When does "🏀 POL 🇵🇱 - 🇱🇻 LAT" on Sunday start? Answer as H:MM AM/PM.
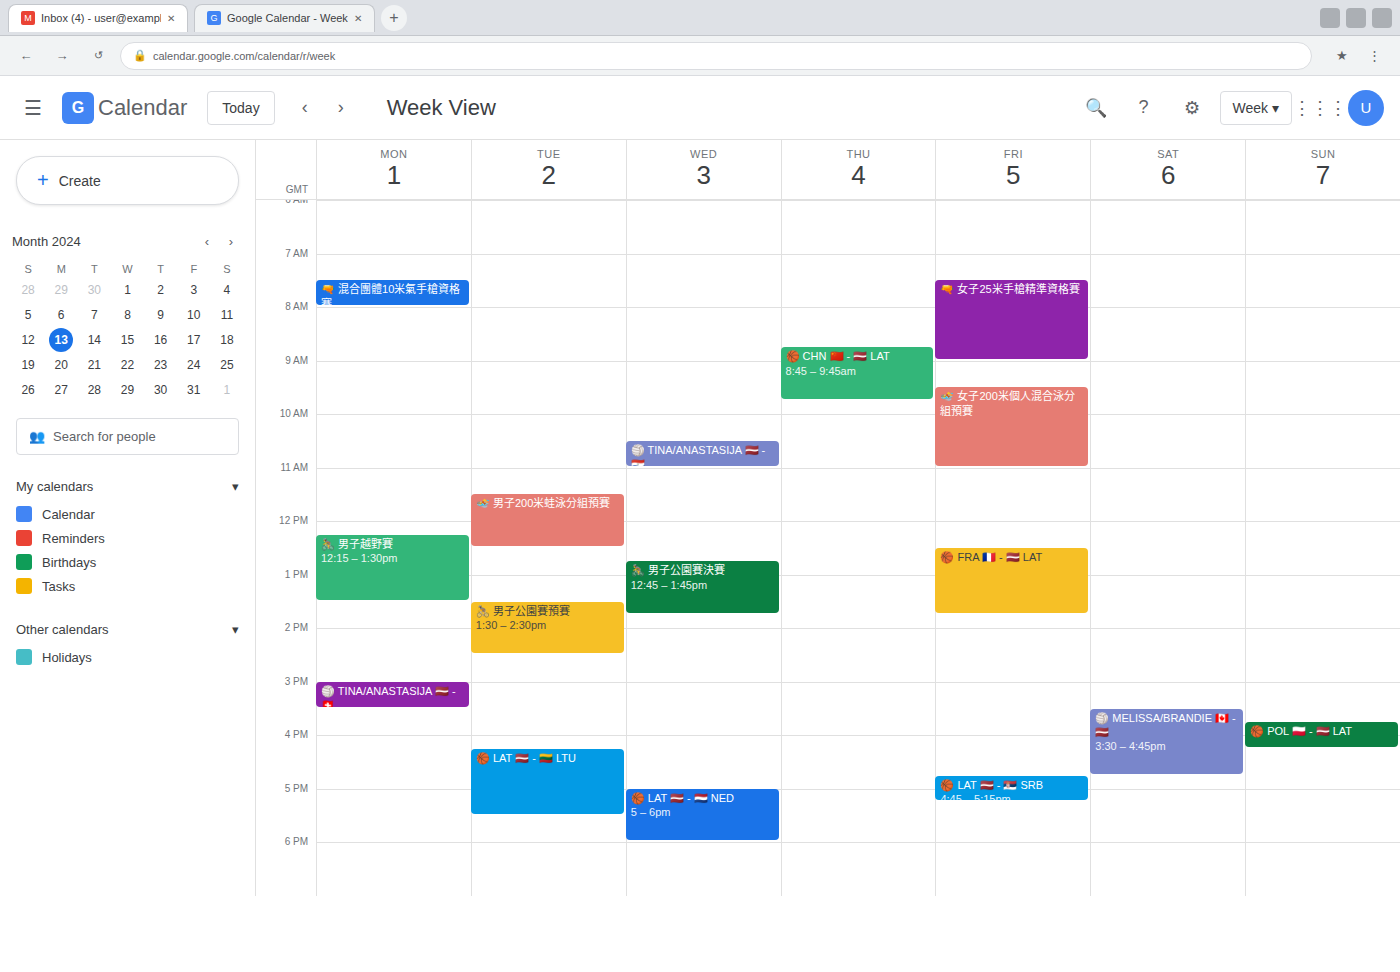
3:45 PM